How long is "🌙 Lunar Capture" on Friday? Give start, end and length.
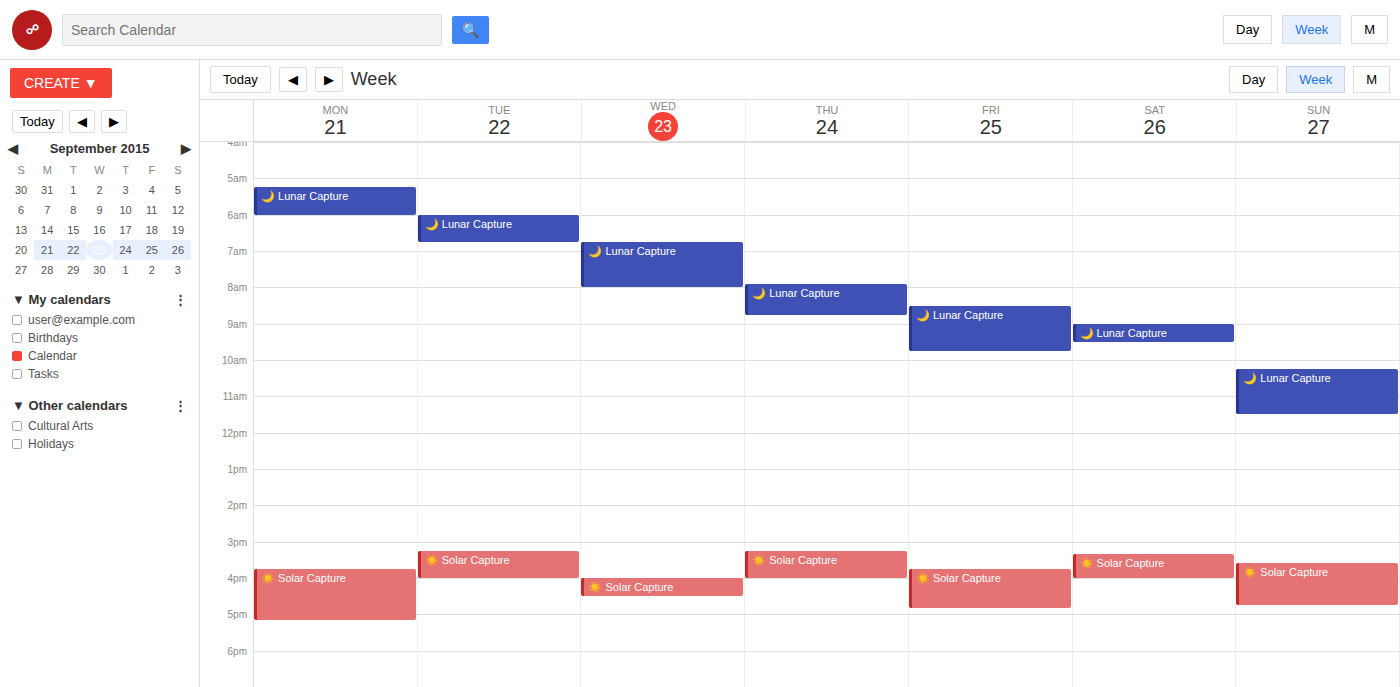
8:30 AM to 9:45 AM, 1 hour 15 minutes